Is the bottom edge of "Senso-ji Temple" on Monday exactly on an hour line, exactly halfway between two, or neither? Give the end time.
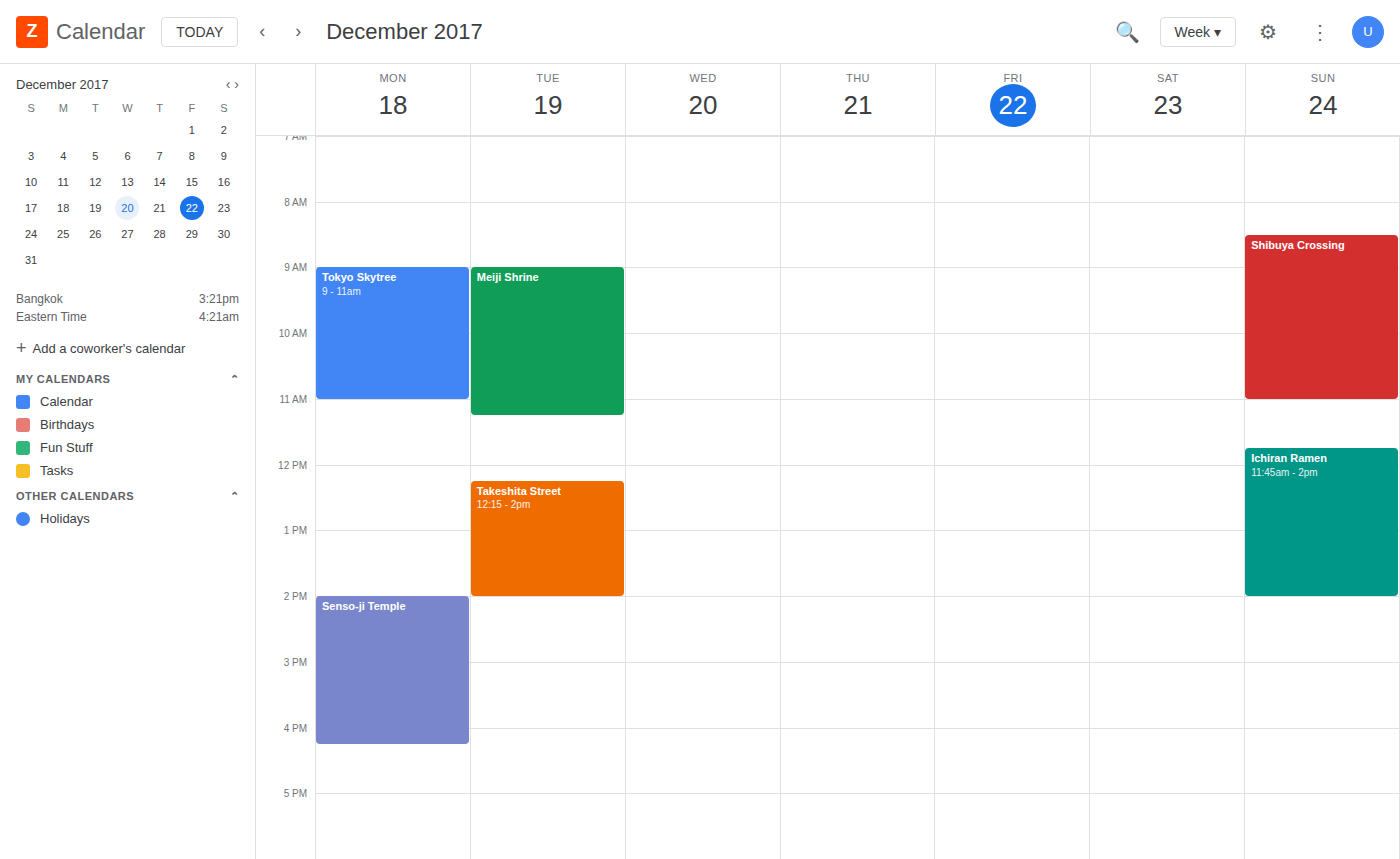
4:15 PM -- neither: a quarter of the way from the 4 PM line to the 5 PM line.